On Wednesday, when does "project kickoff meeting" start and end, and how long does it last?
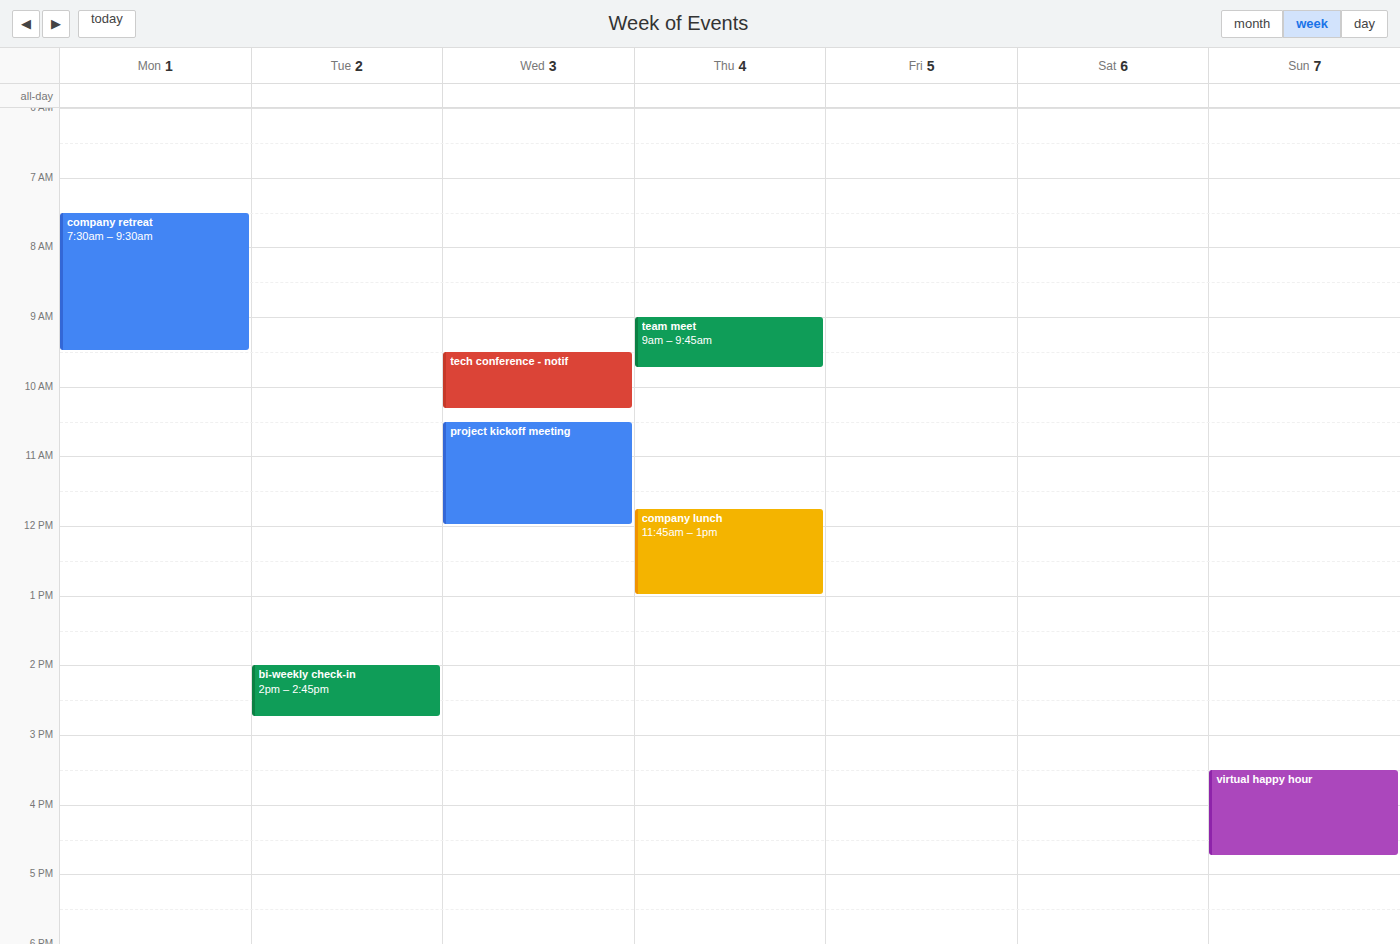
10:30 AM to 12:00 PM, 1 hour 30 minutes